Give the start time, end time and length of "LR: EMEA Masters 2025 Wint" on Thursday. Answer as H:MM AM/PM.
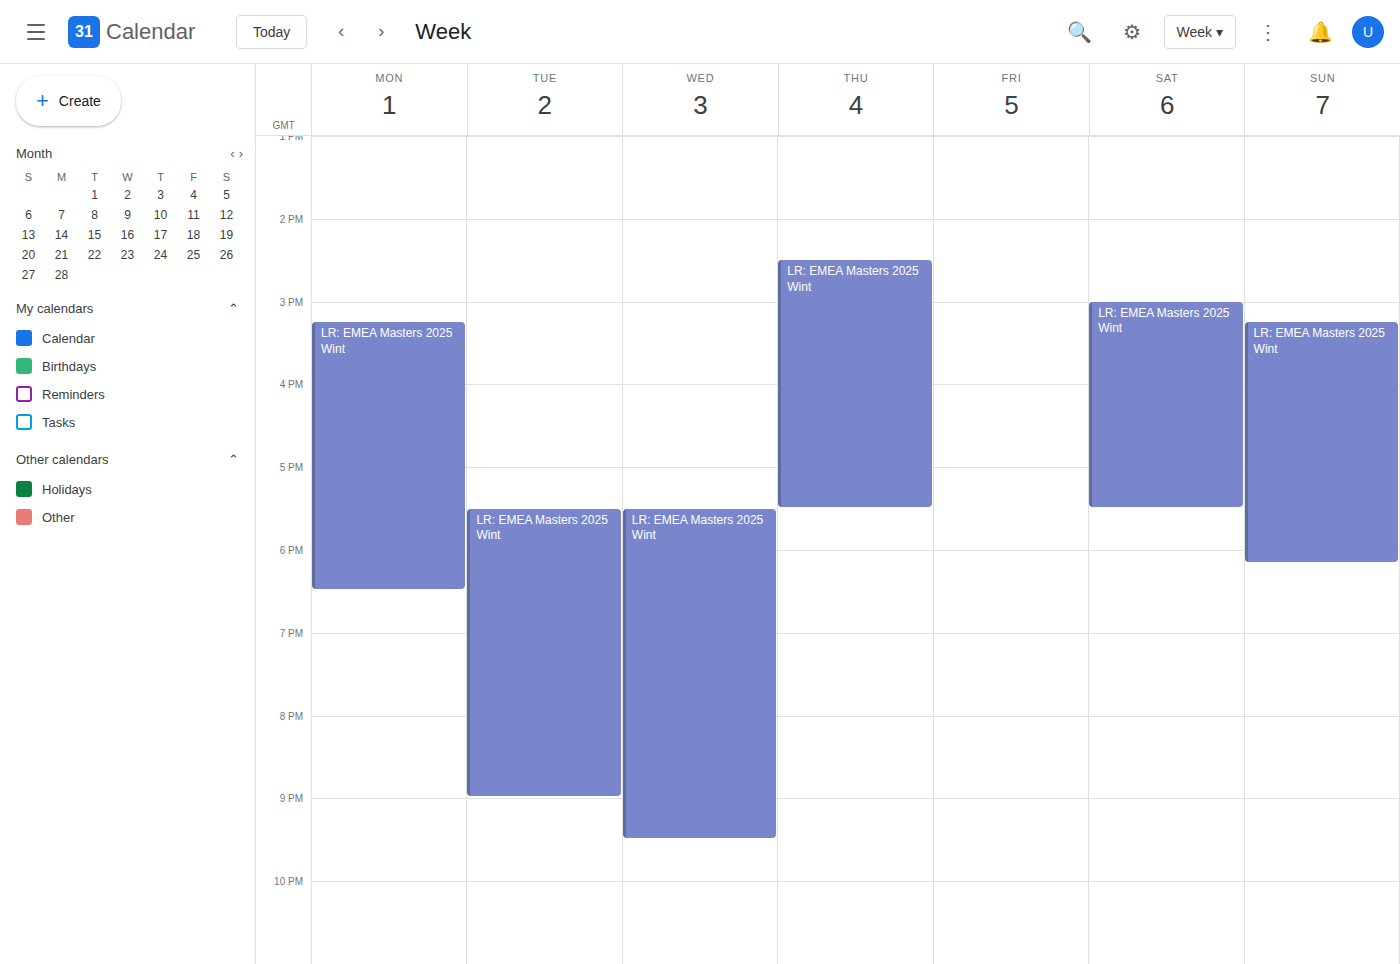
2:30 PM to 5:30 PM, 3 hours